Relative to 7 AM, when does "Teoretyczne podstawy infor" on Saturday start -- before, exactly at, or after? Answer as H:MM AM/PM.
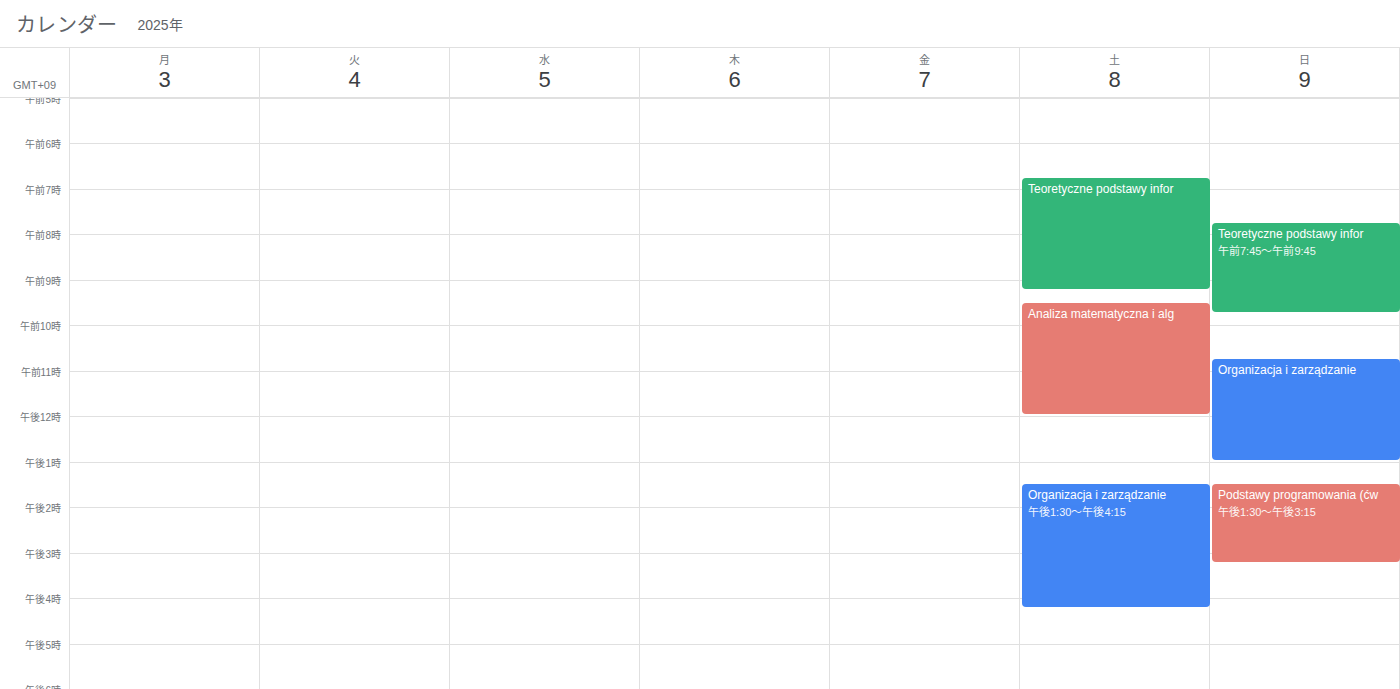
6:45 AM -- before 7 AM, 15 minutes above the 7 AM line.